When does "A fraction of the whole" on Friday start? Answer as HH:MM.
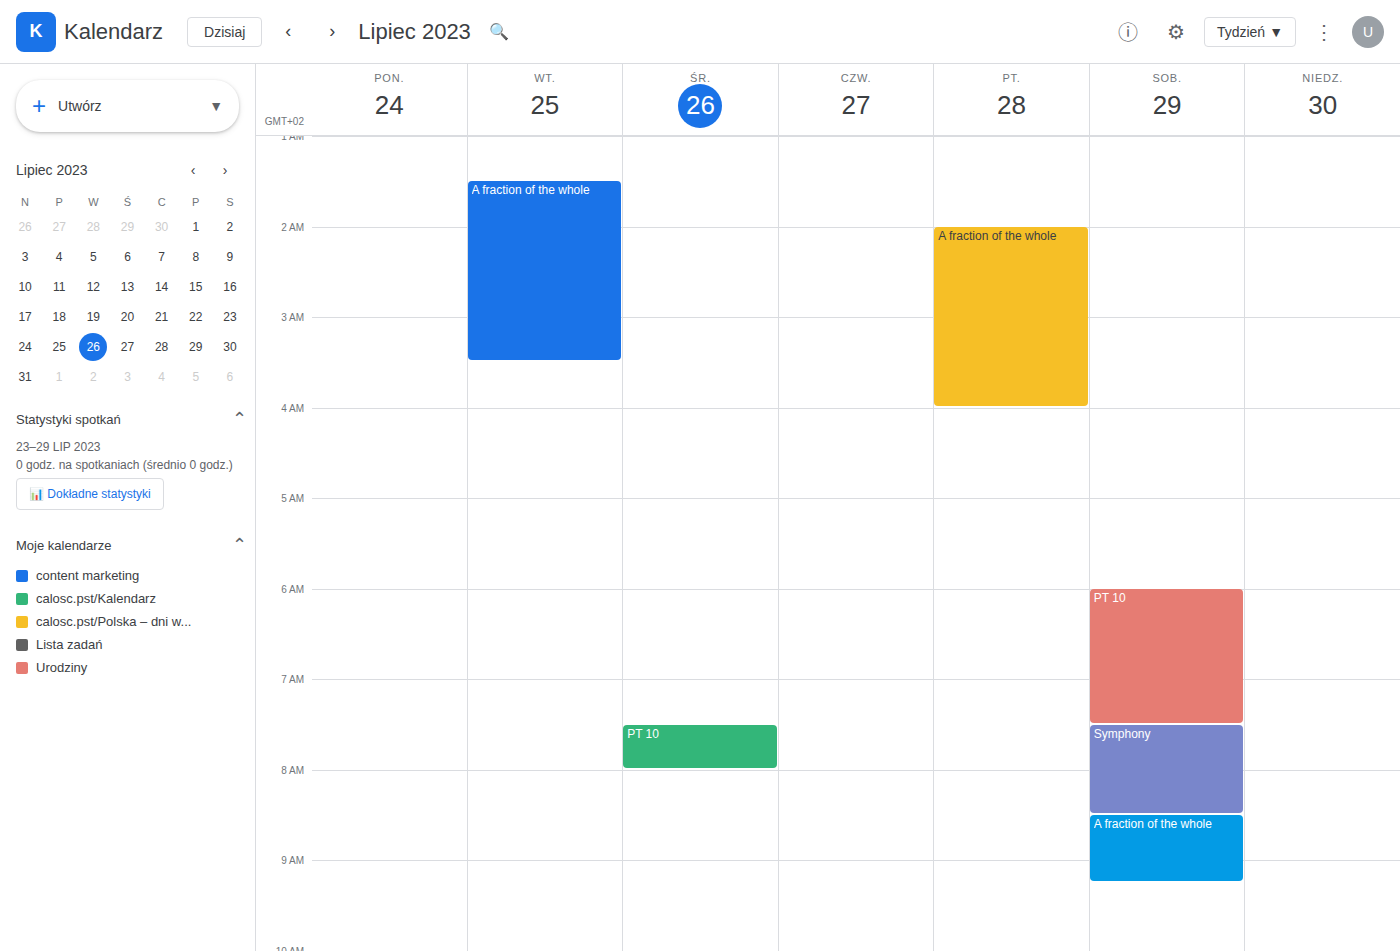
02:00